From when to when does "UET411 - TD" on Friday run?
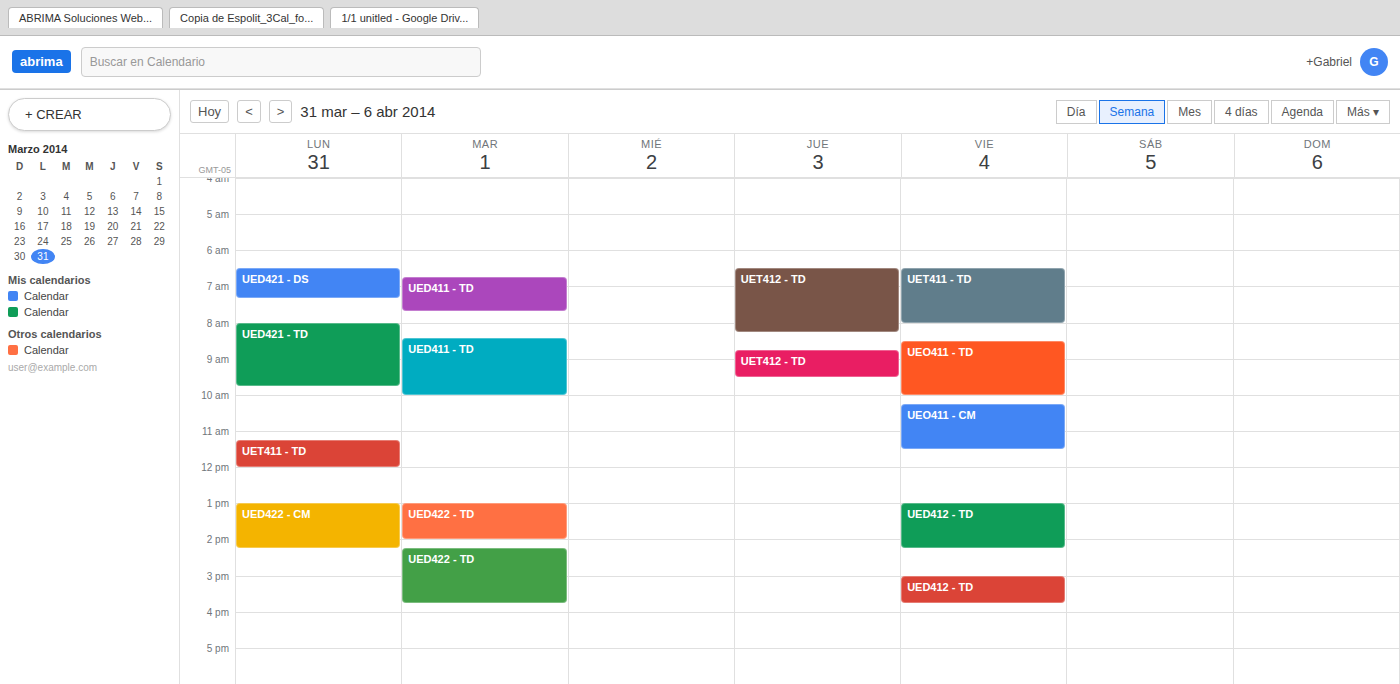
6:30 AM to 8:00 AM